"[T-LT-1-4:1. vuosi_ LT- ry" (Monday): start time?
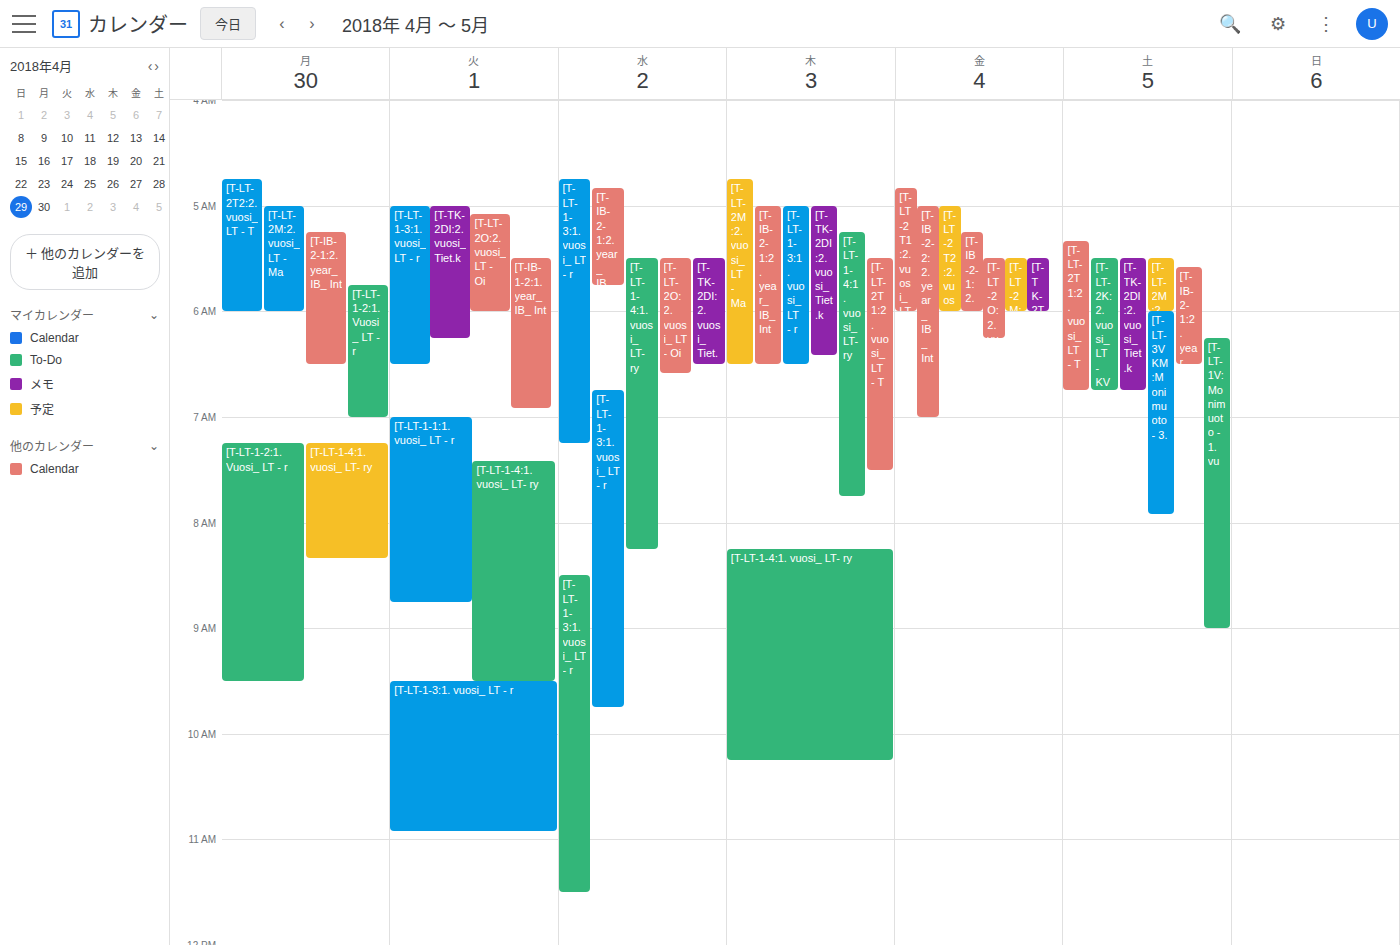
07:15